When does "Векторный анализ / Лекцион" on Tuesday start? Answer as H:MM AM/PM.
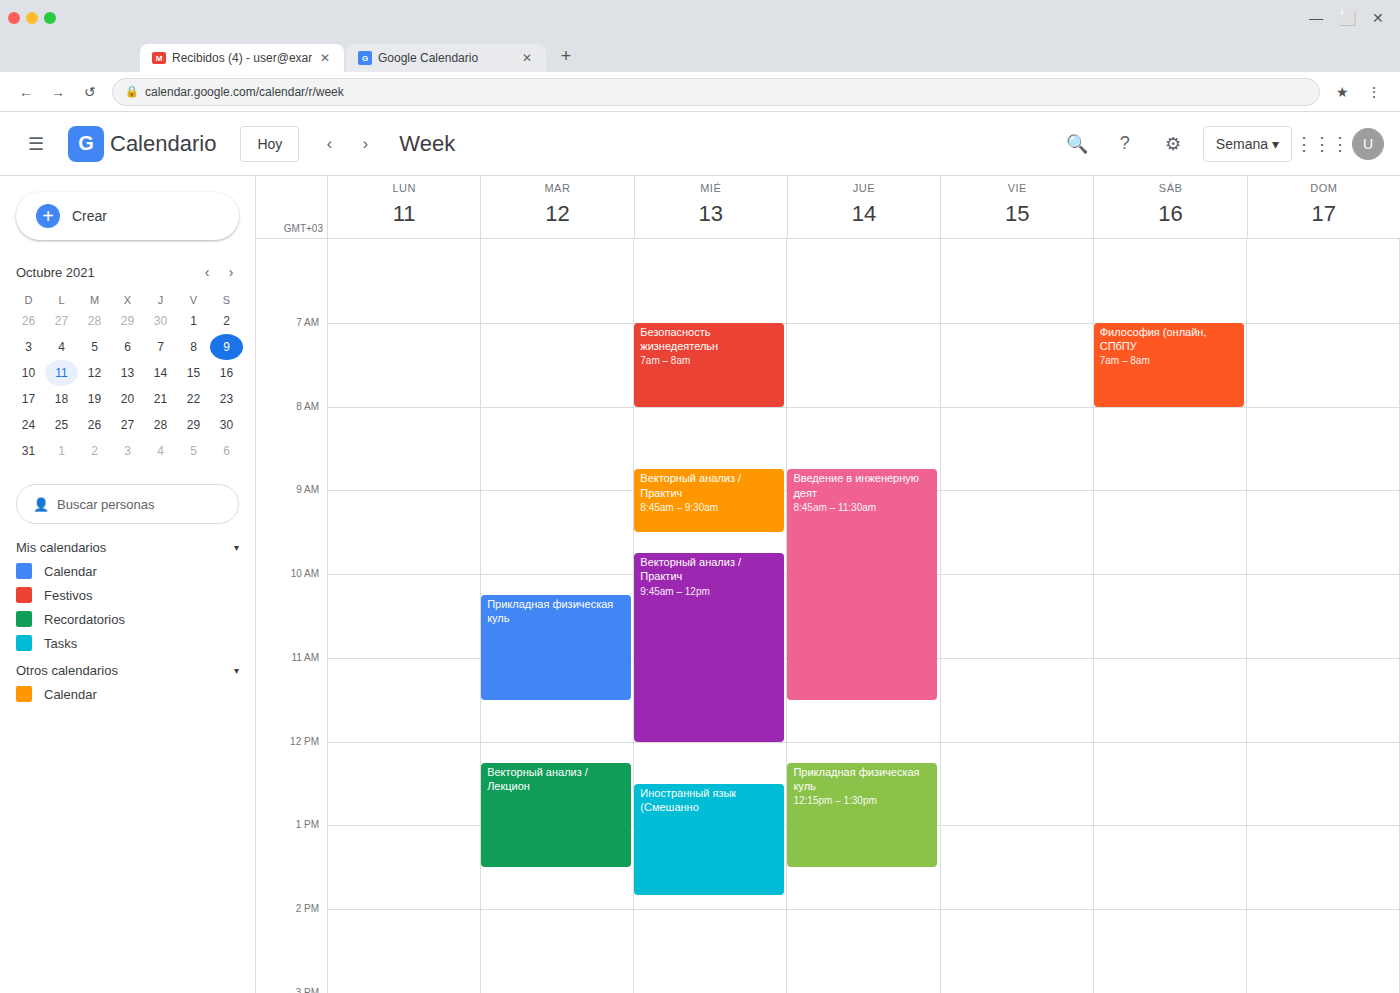
12:15 PM